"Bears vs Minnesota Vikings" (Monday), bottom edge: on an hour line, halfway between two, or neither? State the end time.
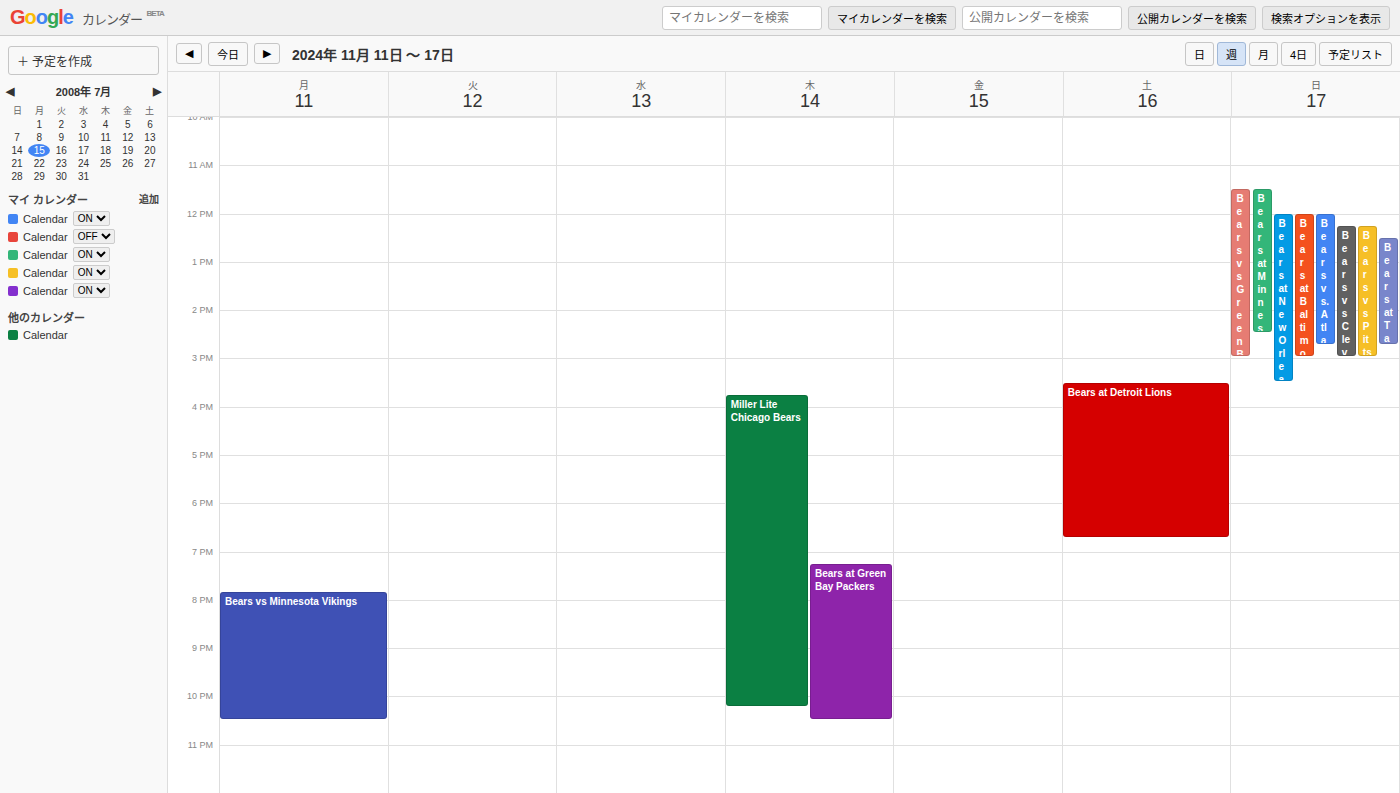
10:30 PM -- halfway between the 10 PM and 11 PM lines.